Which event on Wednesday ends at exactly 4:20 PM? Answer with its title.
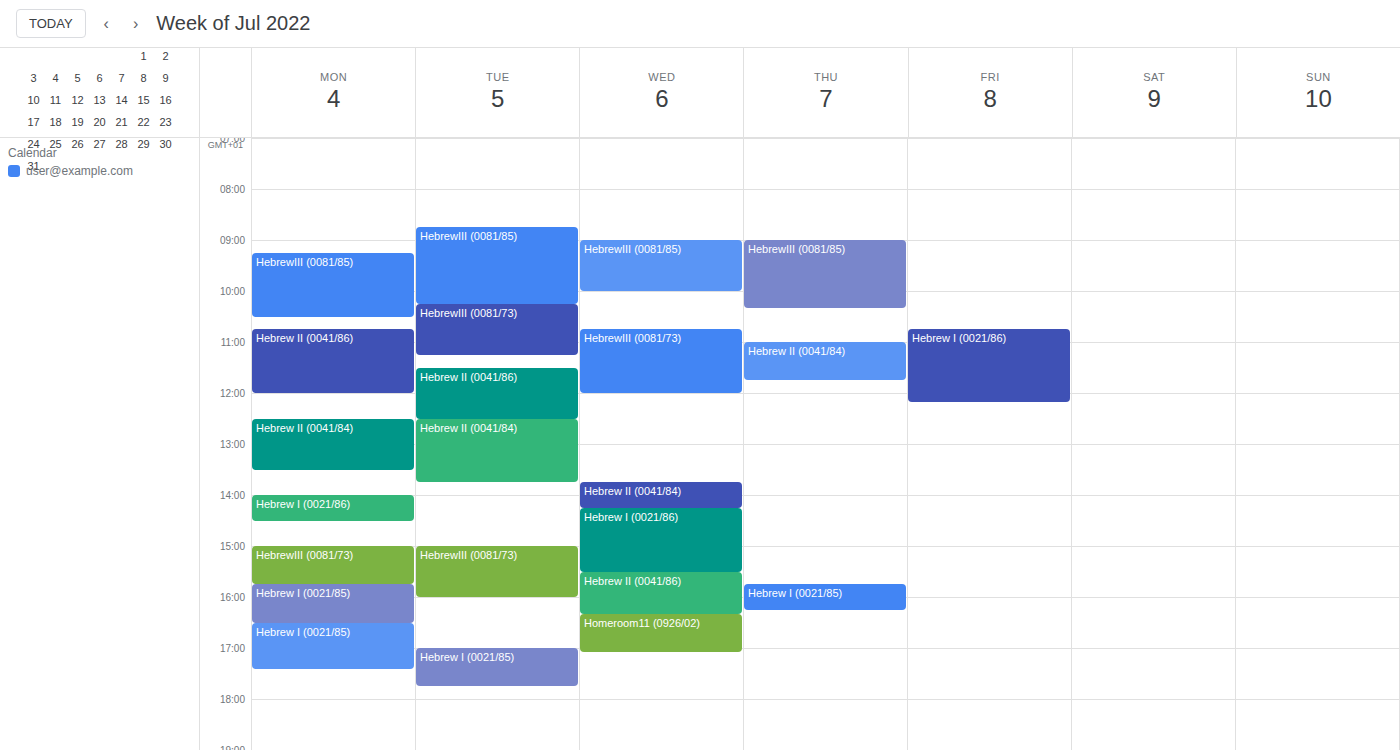
"Hebrew II (0041/86)"